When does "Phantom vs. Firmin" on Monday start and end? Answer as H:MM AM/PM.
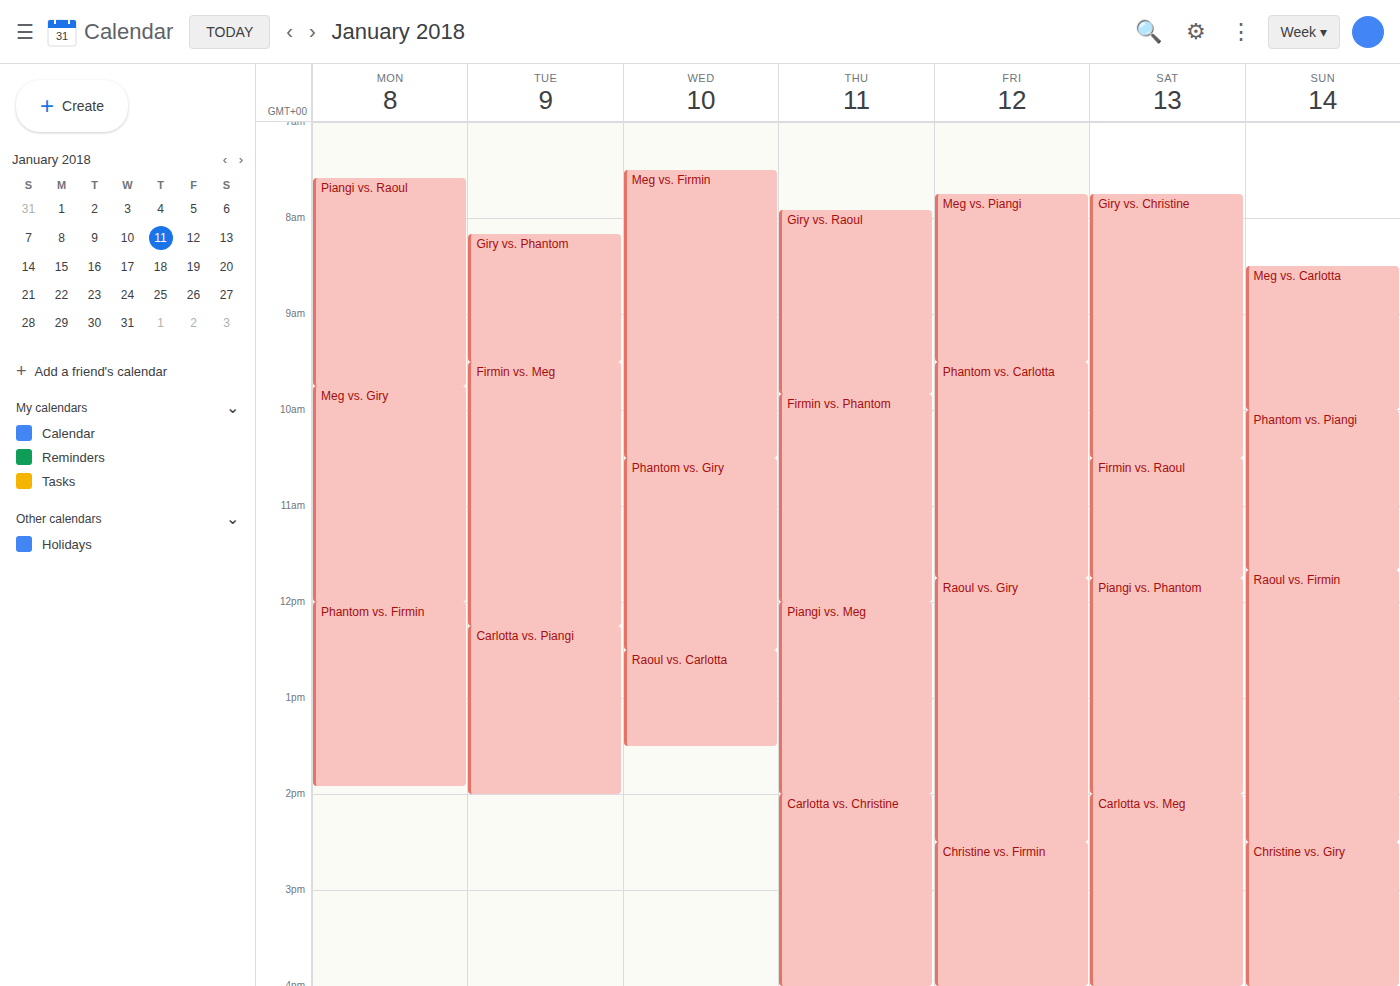
12:00 PM to 1:55 PM